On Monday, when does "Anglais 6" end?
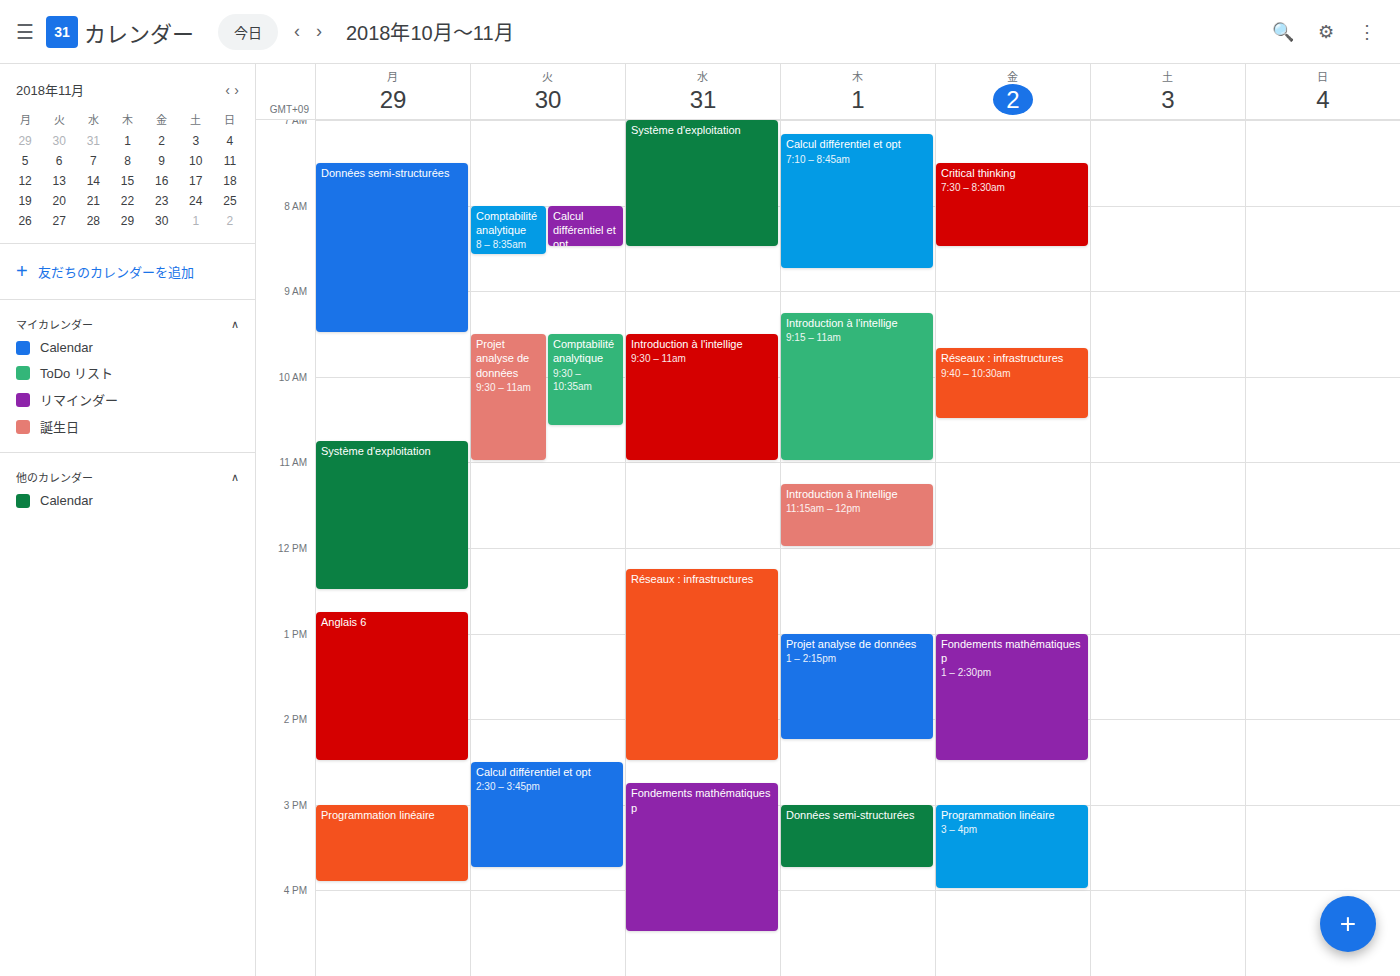
2:30 PM